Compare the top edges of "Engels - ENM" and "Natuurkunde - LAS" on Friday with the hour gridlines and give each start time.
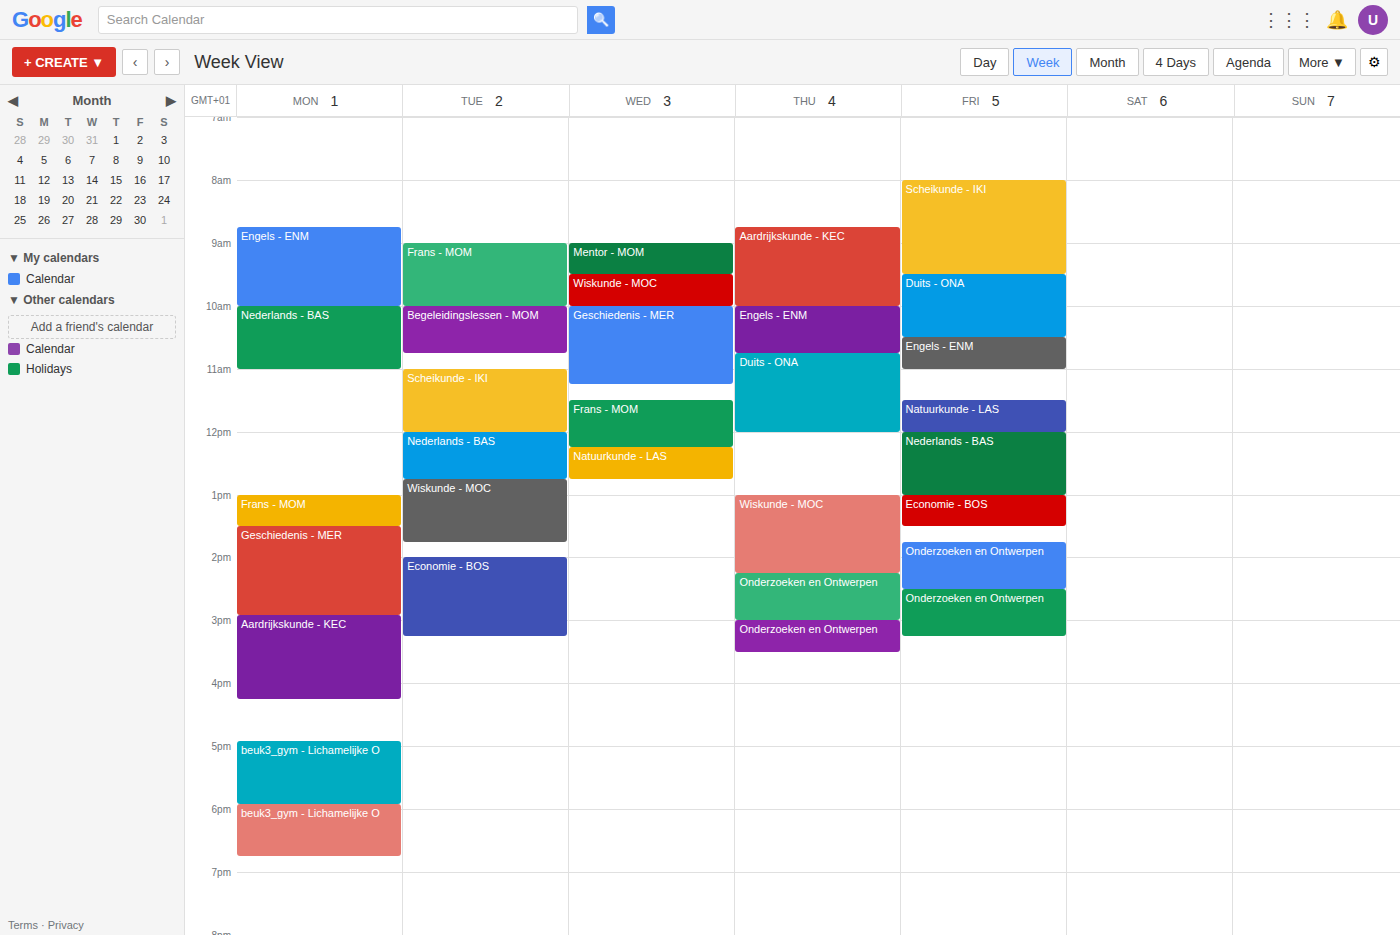
"Engels - ENM": 10:30 AM, halfway between the 10 AM and 11 AM lines. "Natuurkunde - LAS": 11:30 AM, halfway between the 11 AM and 12 PM lines.